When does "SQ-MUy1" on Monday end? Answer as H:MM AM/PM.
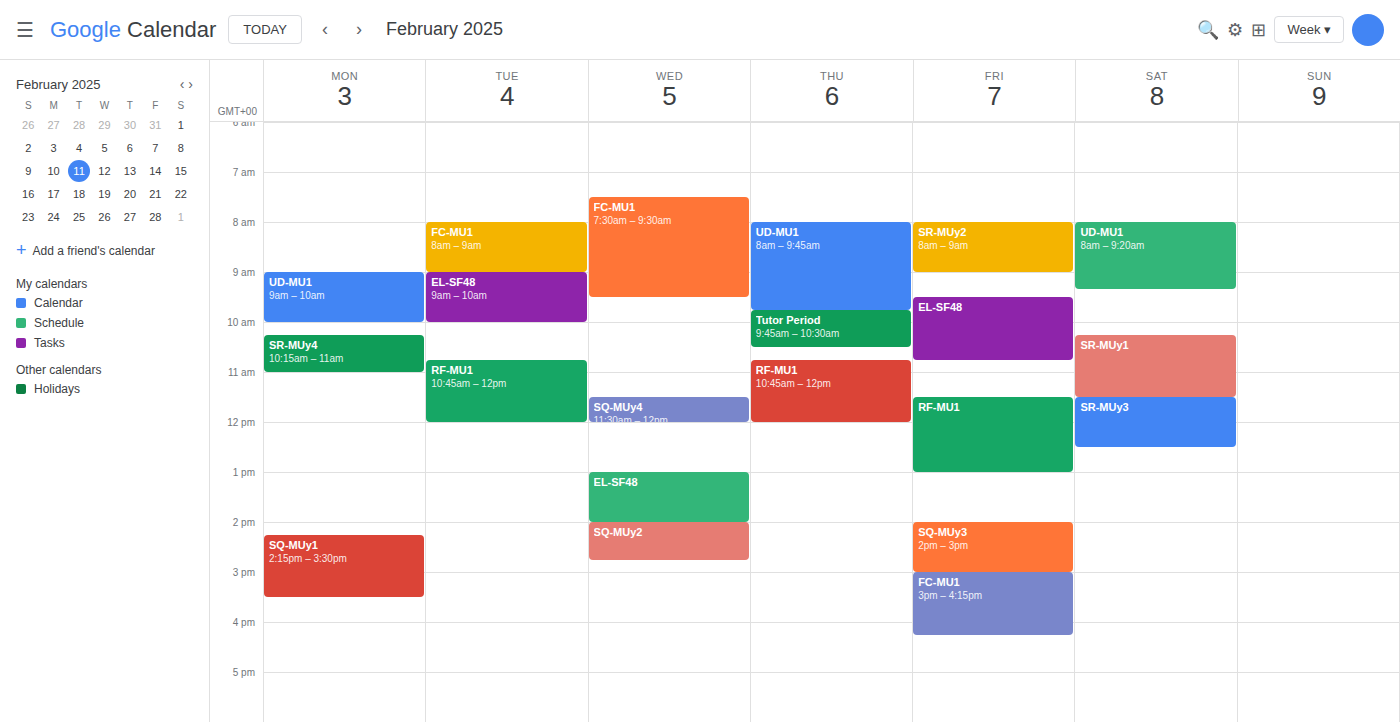
3:30 PM